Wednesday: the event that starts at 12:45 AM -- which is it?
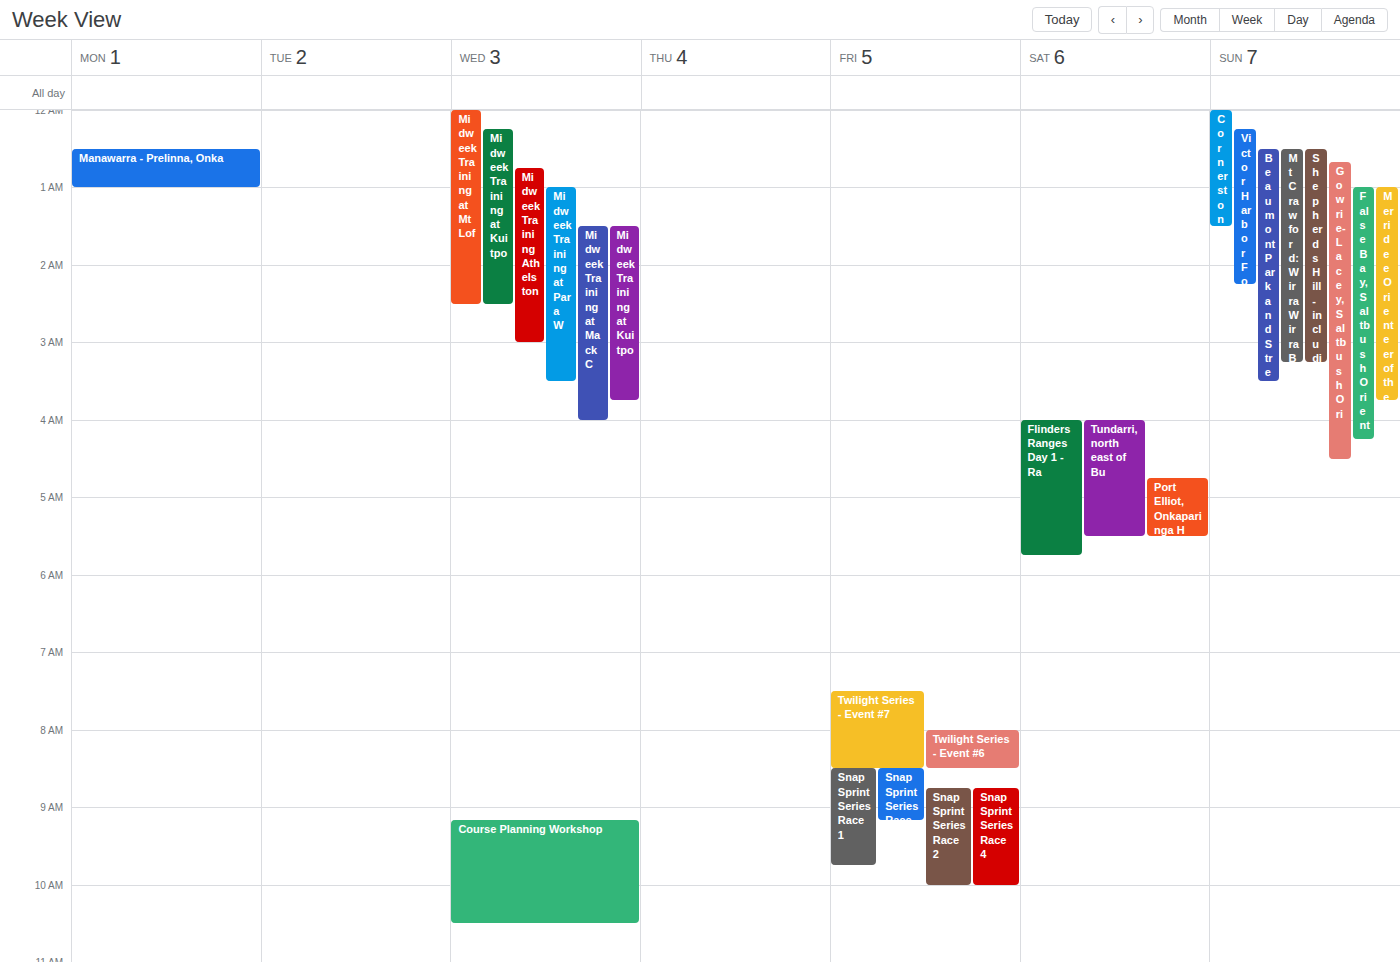
"Midweek Training Athelston"